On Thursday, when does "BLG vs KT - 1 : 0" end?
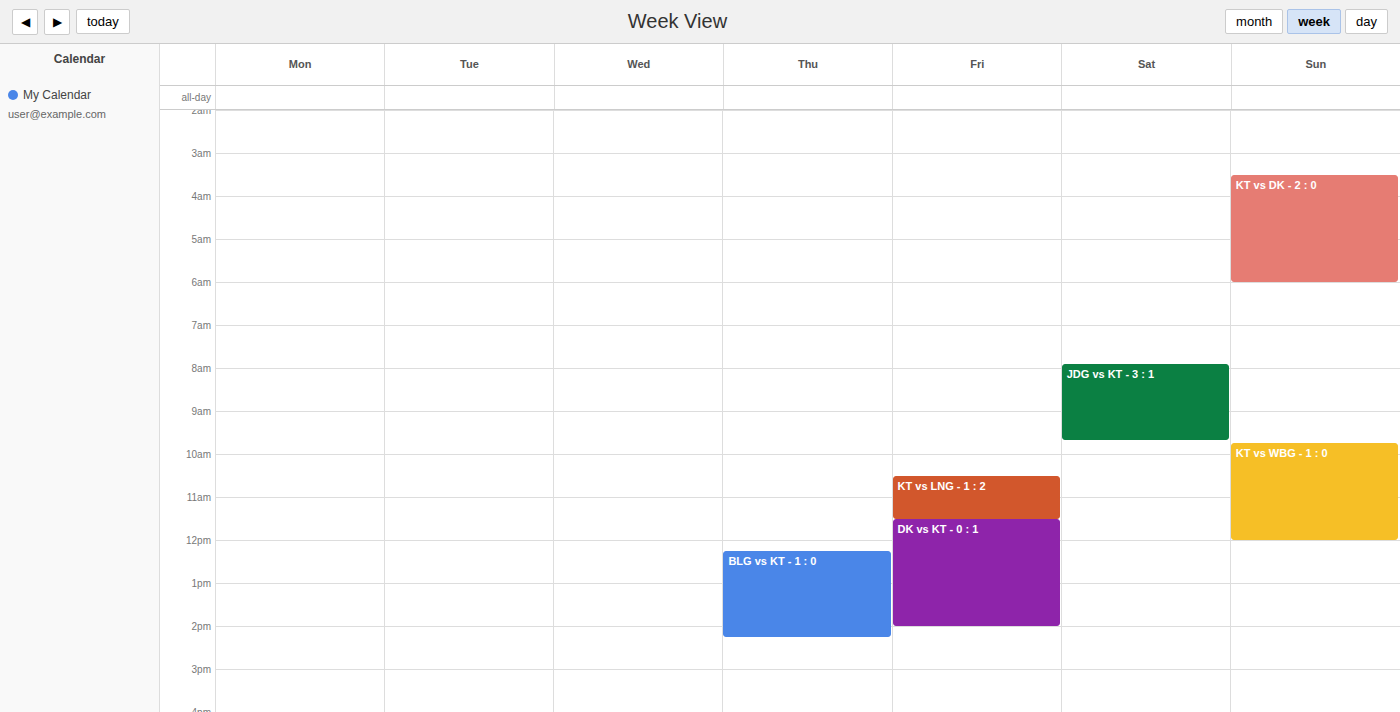
2:15 PM